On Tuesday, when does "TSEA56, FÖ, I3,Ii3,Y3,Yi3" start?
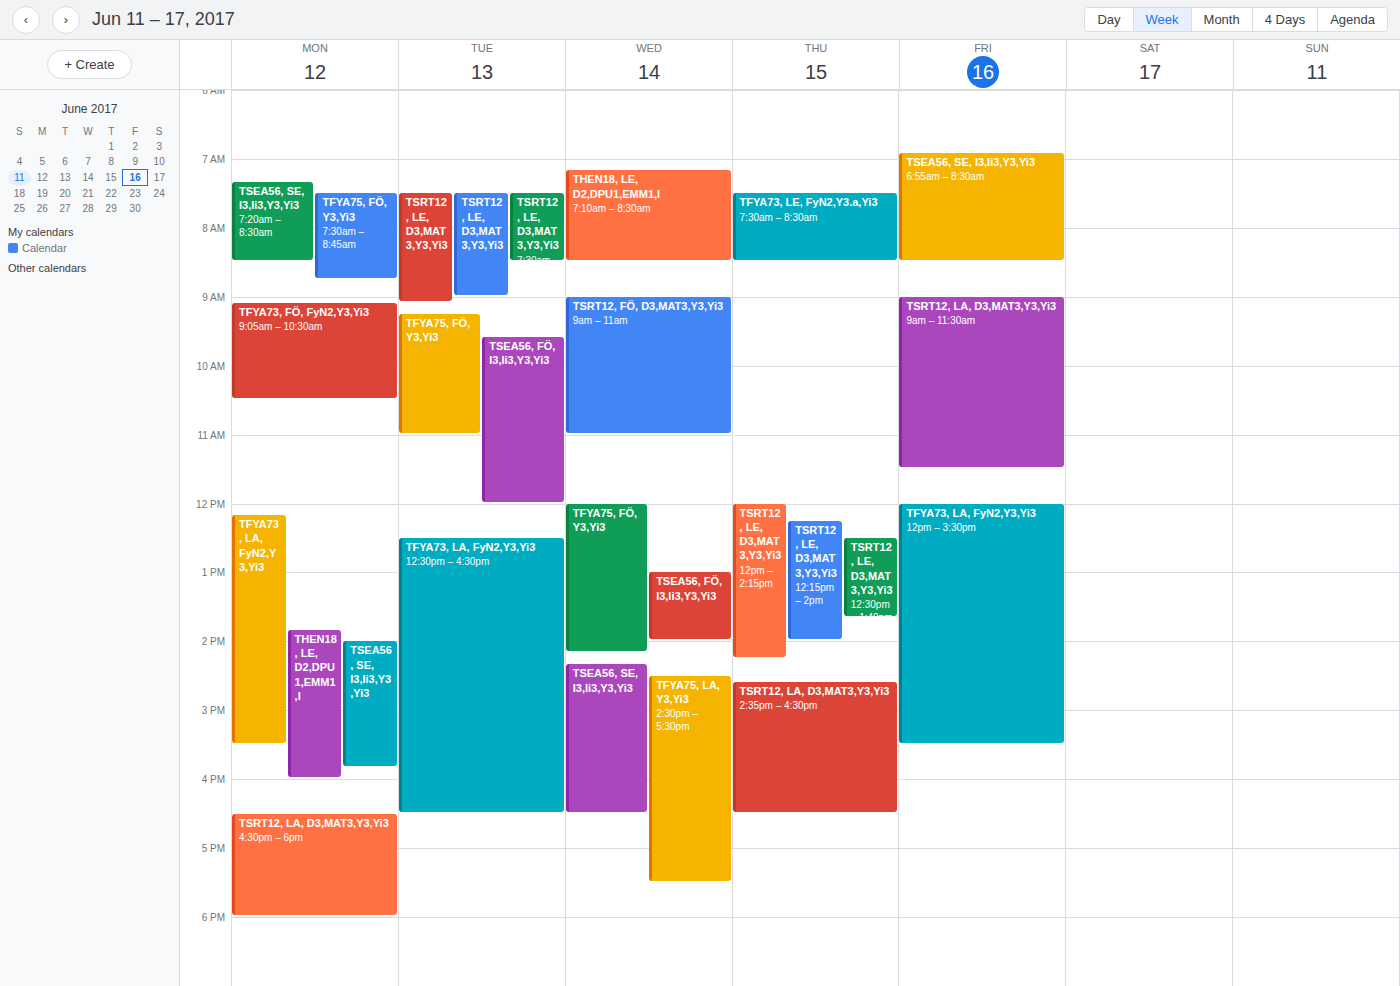
9:35 AM